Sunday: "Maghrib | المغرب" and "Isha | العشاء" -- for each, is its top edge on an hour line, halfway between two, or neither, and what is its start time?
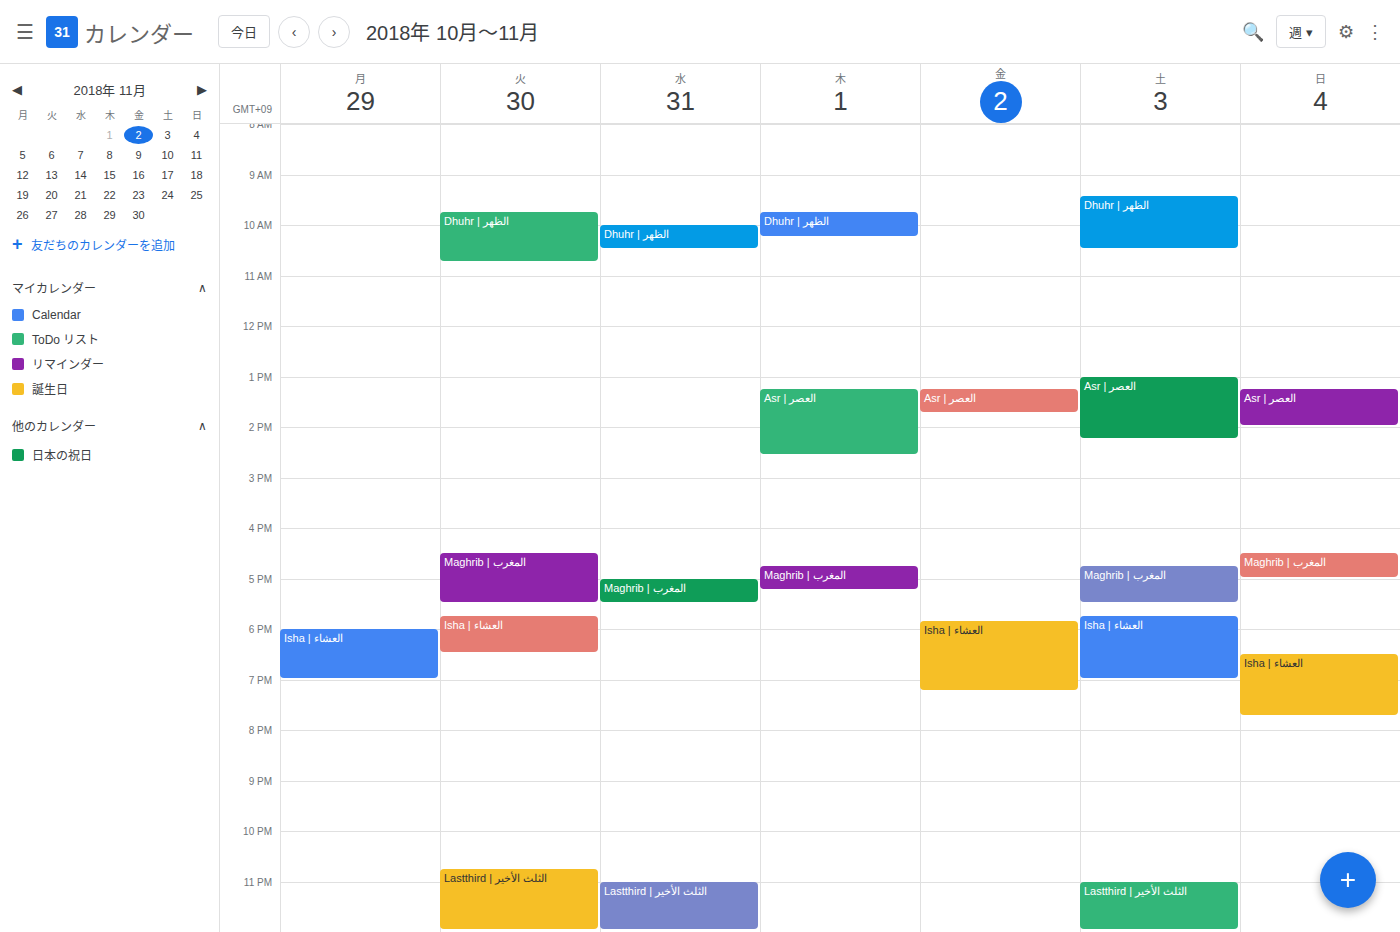
"Maghrib | المغرب": 4:30 PM, halfway between the 4 PM and 5 PM lines. "Isha | العشاء": 6:30 PM, halfway between the 6 PM and 7 PM lines.